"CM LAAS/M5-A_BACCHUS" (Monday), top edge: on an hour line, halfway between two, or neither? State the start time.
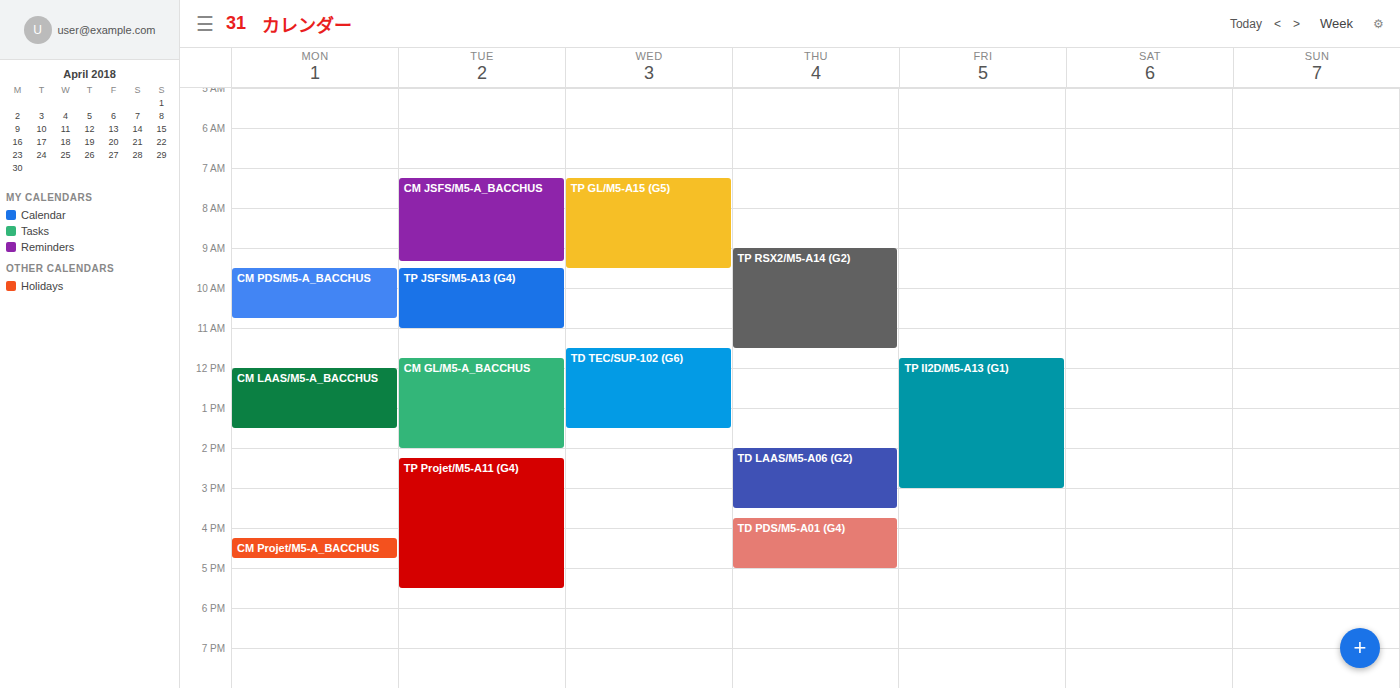
12:00 -- exactly on the 12:00 line.